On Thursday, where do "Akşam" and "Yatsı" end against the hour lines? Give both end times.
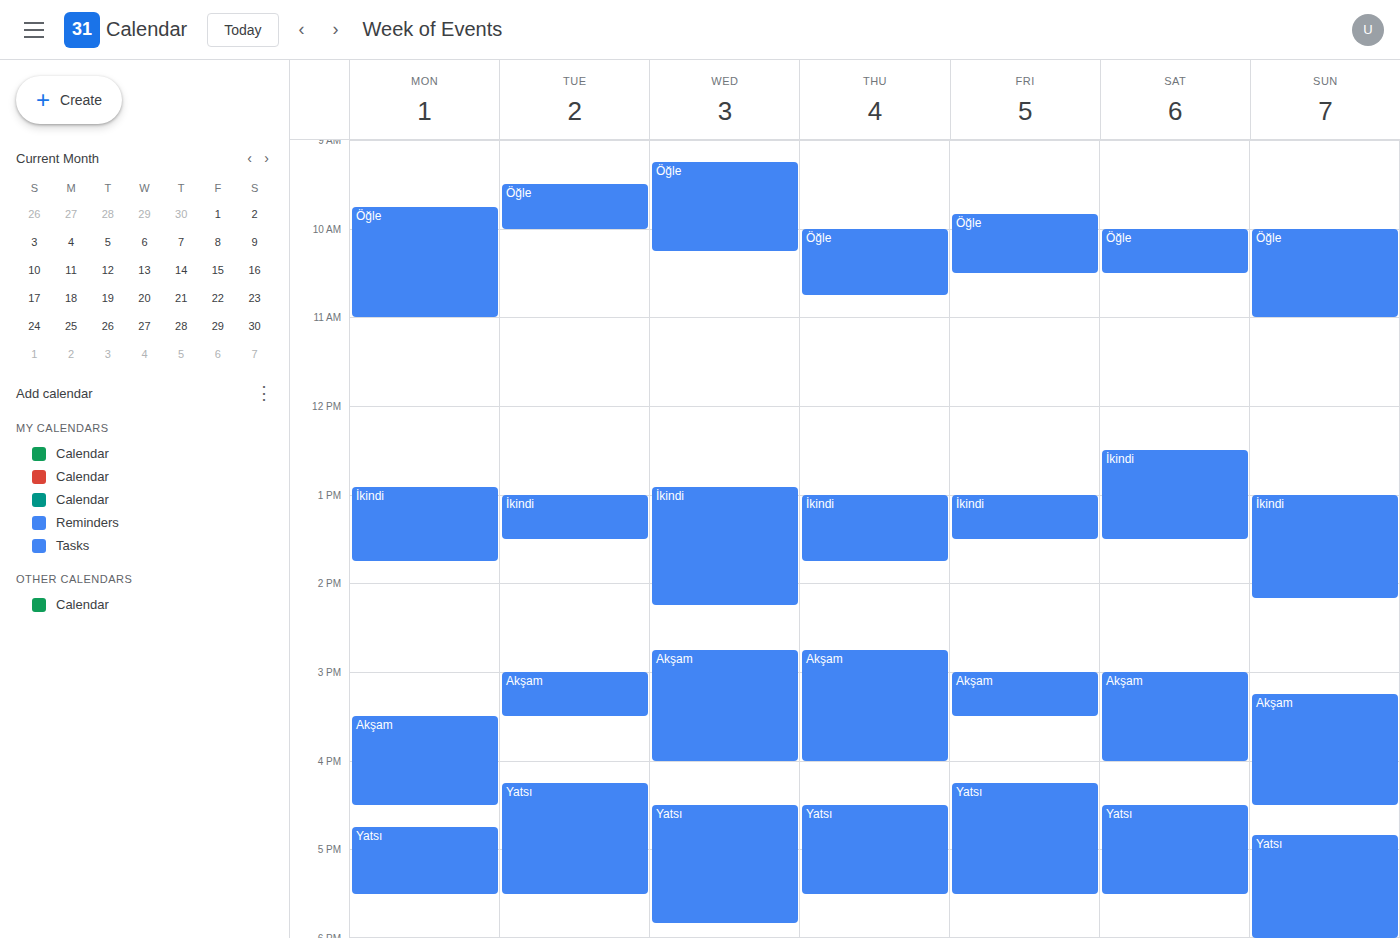
"Akşam": 4:00 PM, exactly on the 4 PM line. "Yatsı": 5:30 PM, halfway between the 5 PM and 6 PM lines.